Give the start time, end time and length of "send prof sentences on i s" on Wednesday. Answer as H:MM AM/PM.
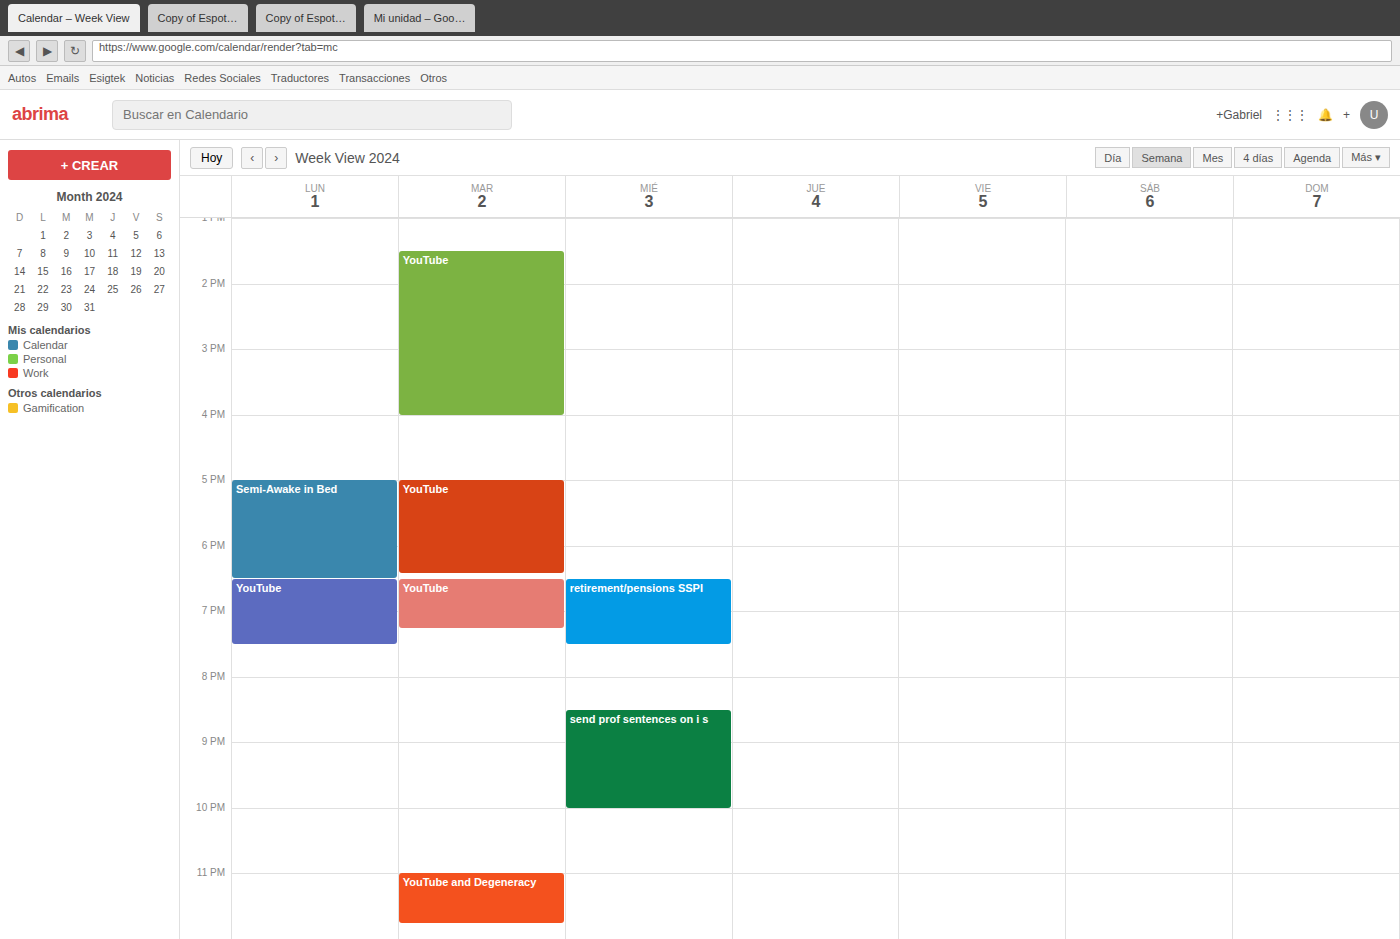
8:30 PM to 10:00 PM, 1 hour 30 minutes